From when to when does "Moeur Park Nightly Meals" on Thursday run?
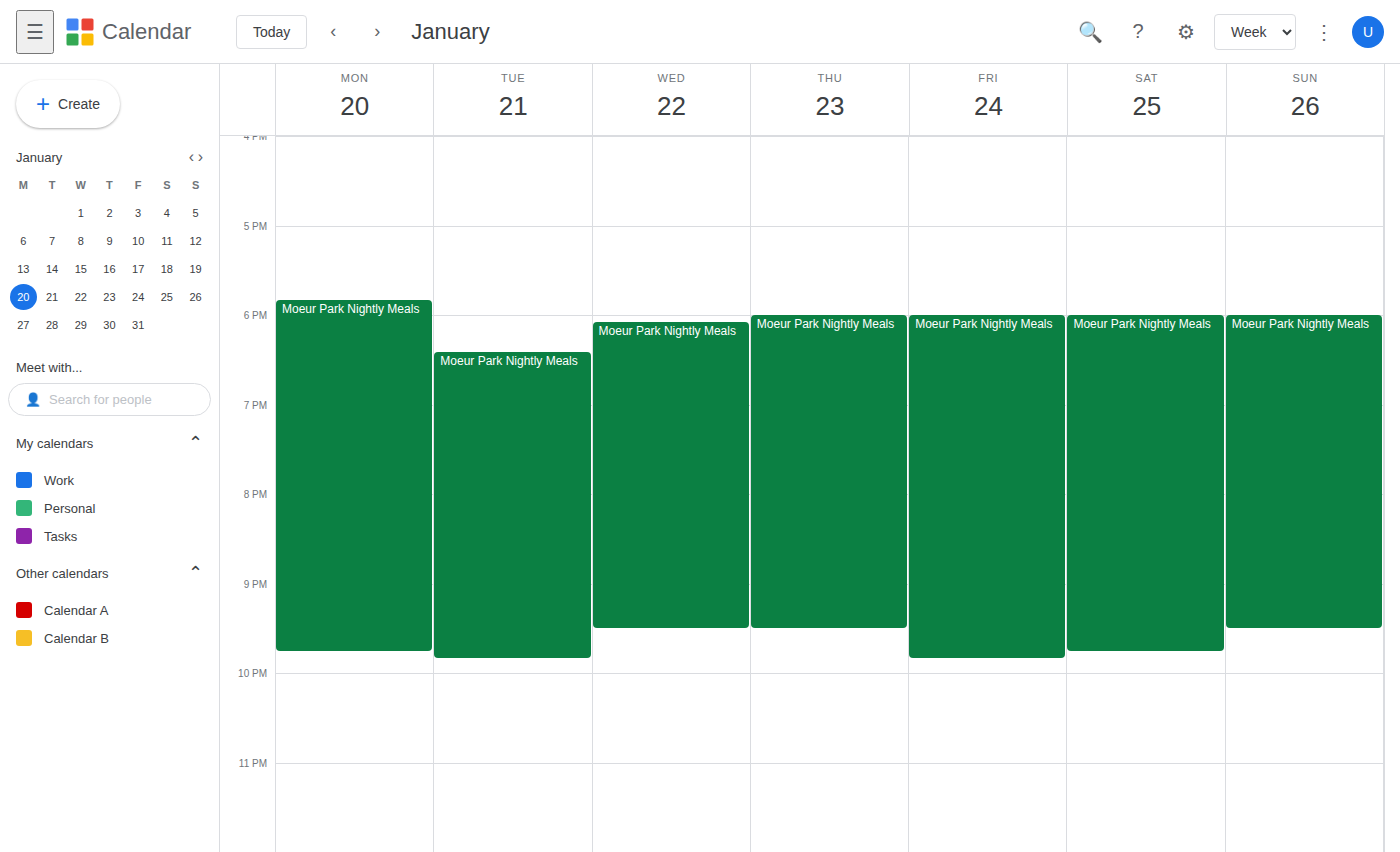
6:00 PM to 9:30 PM